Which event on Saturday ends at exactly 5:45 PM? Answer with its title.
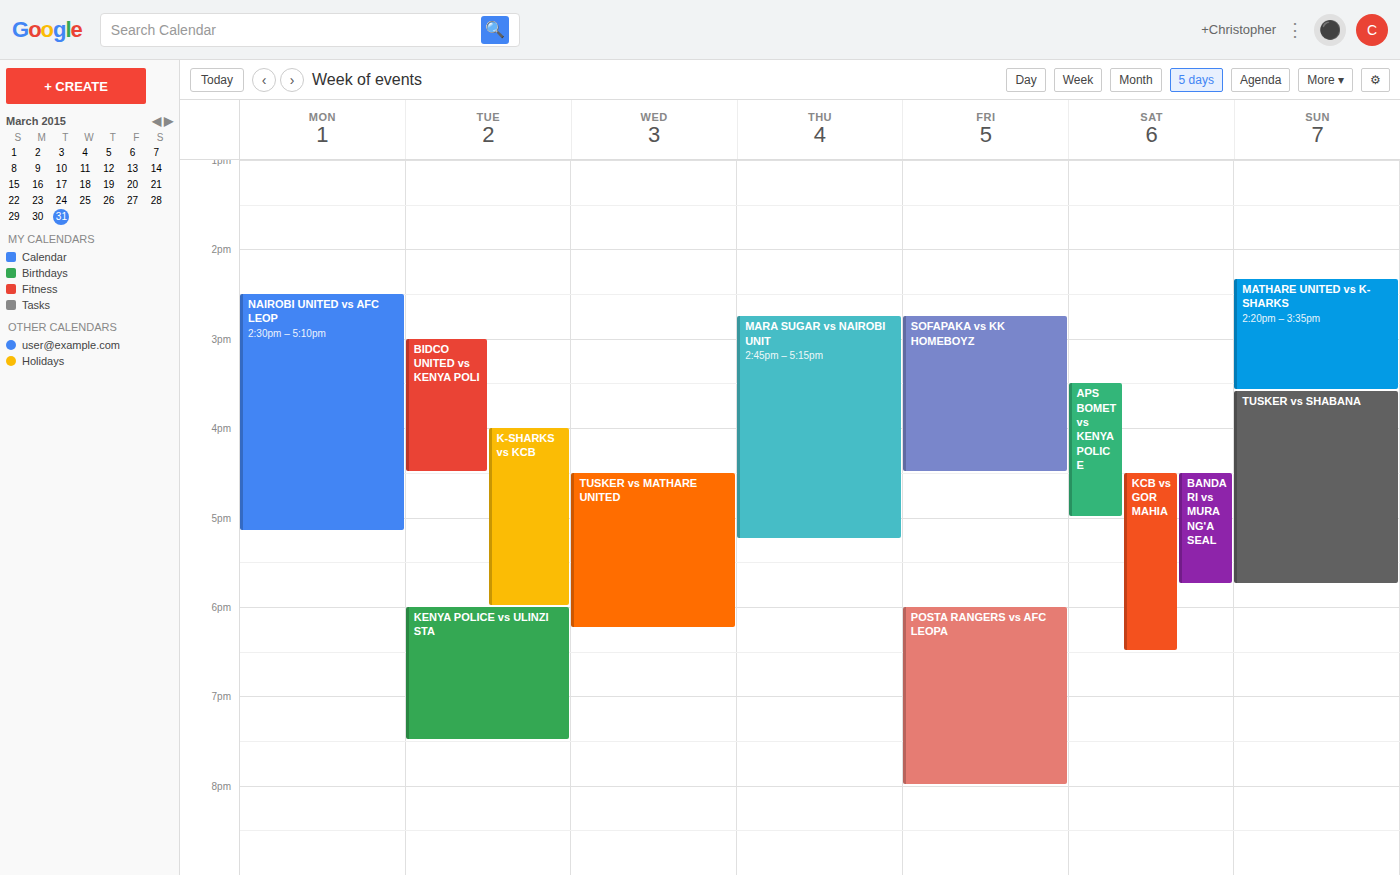
"BANDARI vs MURANG'A SEAL"